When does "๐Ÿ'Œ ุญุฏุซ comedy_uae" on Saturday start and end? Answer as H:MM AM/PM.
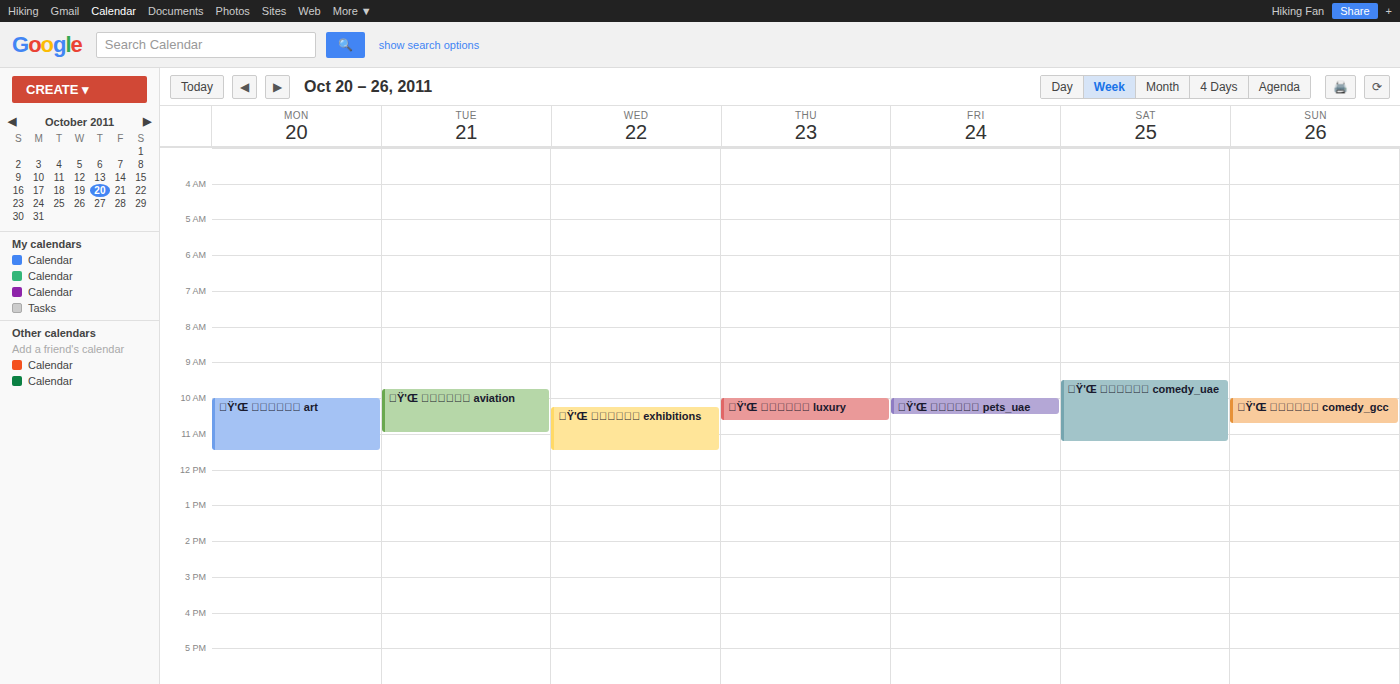
9:30 AM to 11:15 AM